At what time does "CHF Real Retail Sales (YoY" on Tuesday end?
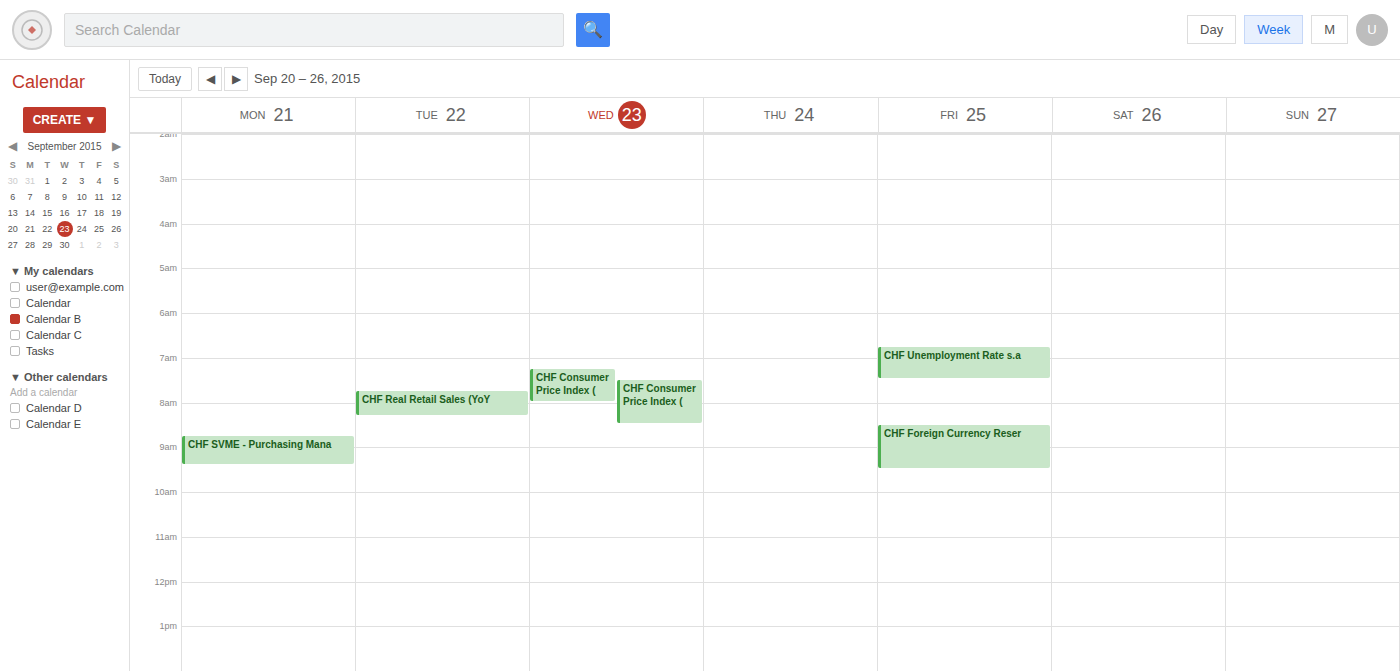
8:20 AM